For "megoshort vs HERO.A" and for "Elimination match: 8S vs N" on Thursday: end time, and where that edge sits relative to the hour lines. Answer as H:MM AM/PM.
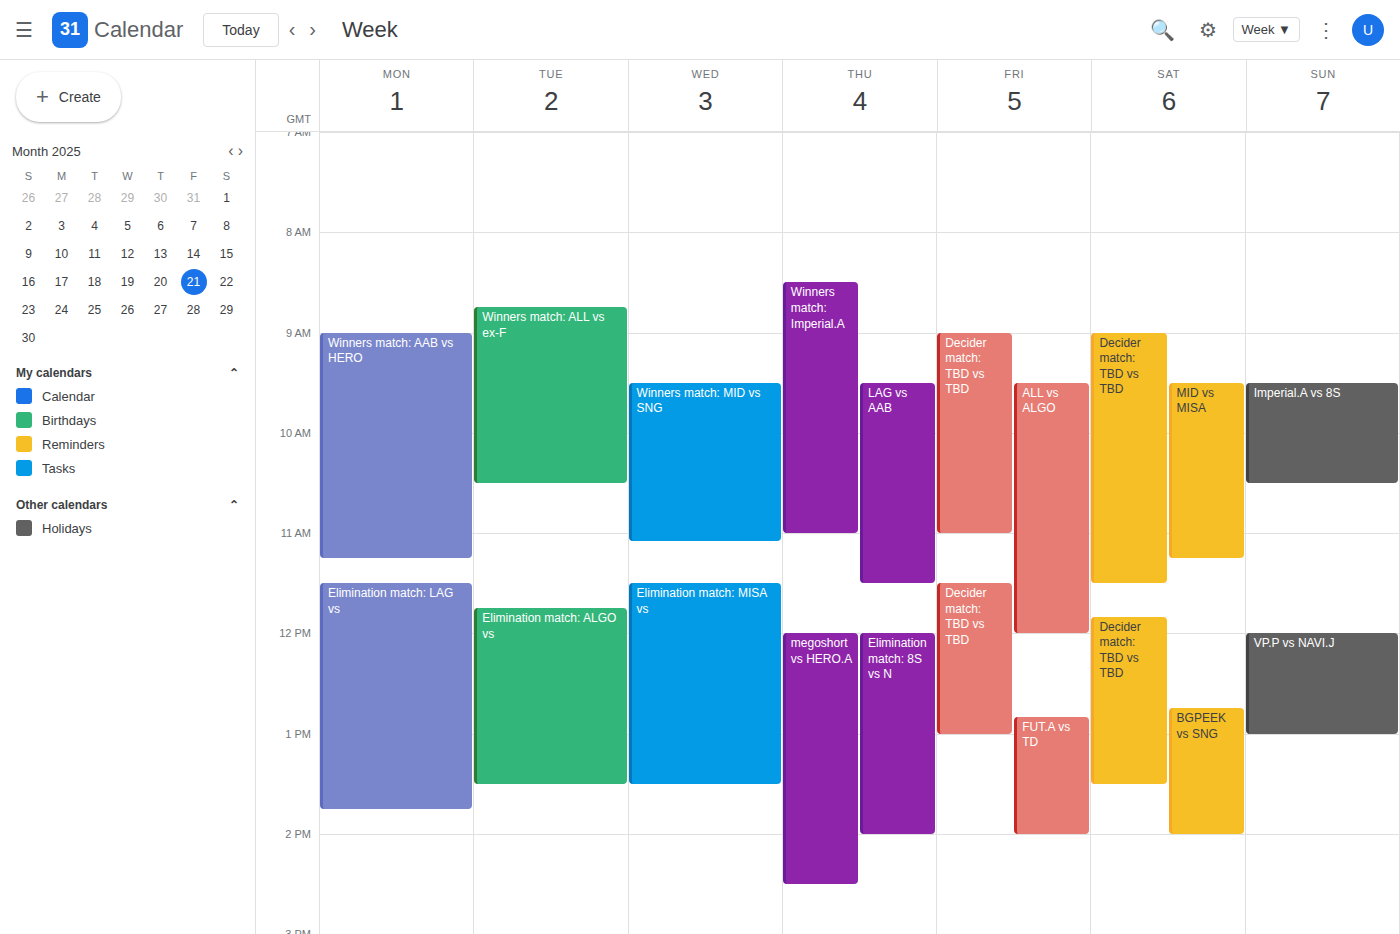
"megoshort vs HERO.A": 2:30 PM, halfway between the 2 PM and 3 PM lines. "Elimination match: 8S vs N": 2:00 PM, exactly on the 2 PM line.